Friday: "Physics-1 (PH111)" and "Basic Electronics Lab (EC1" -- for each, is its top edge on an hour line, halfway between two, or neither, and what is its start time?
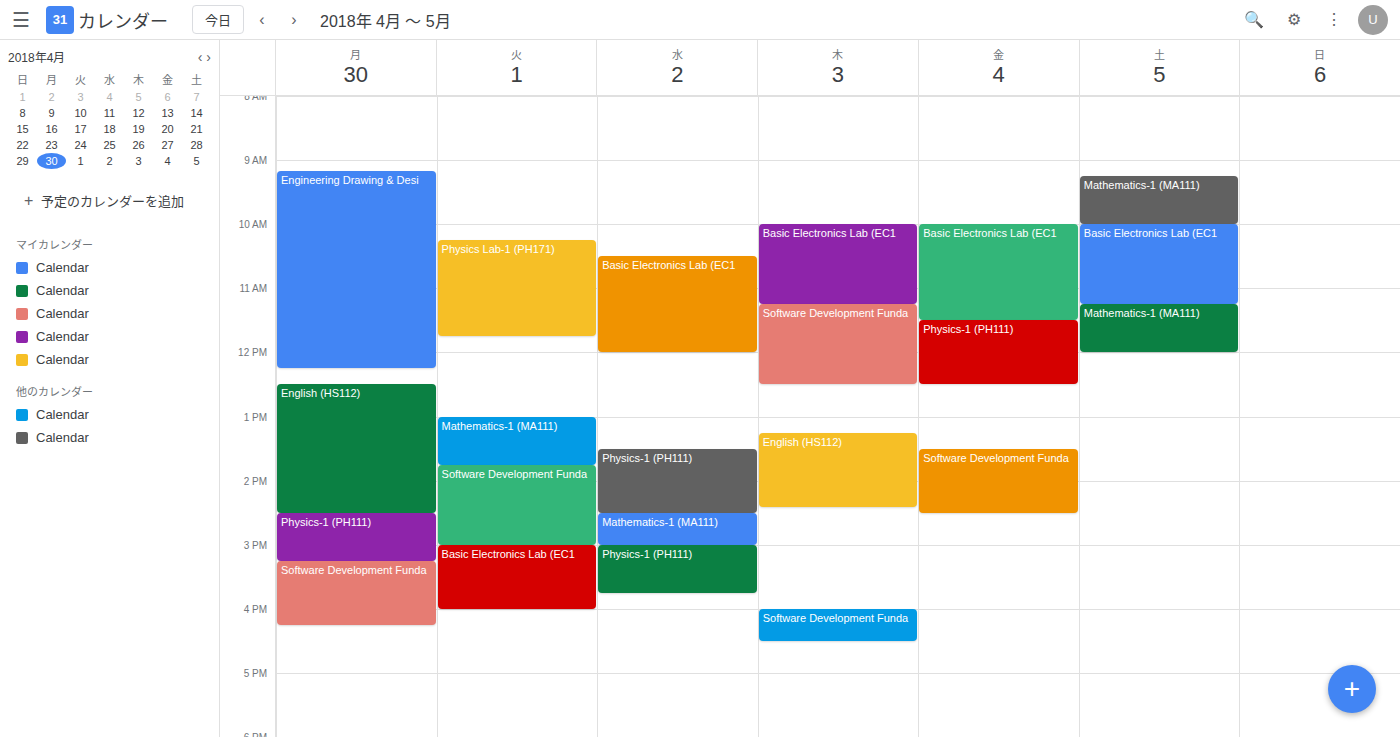
"Physics-1 (PH111)": 11:30 AM, halfway between the 11 AM and 12 PM lines. "Basic Electronics Lab (EC1": 10:00 AM, exactly on the 10 AM line.